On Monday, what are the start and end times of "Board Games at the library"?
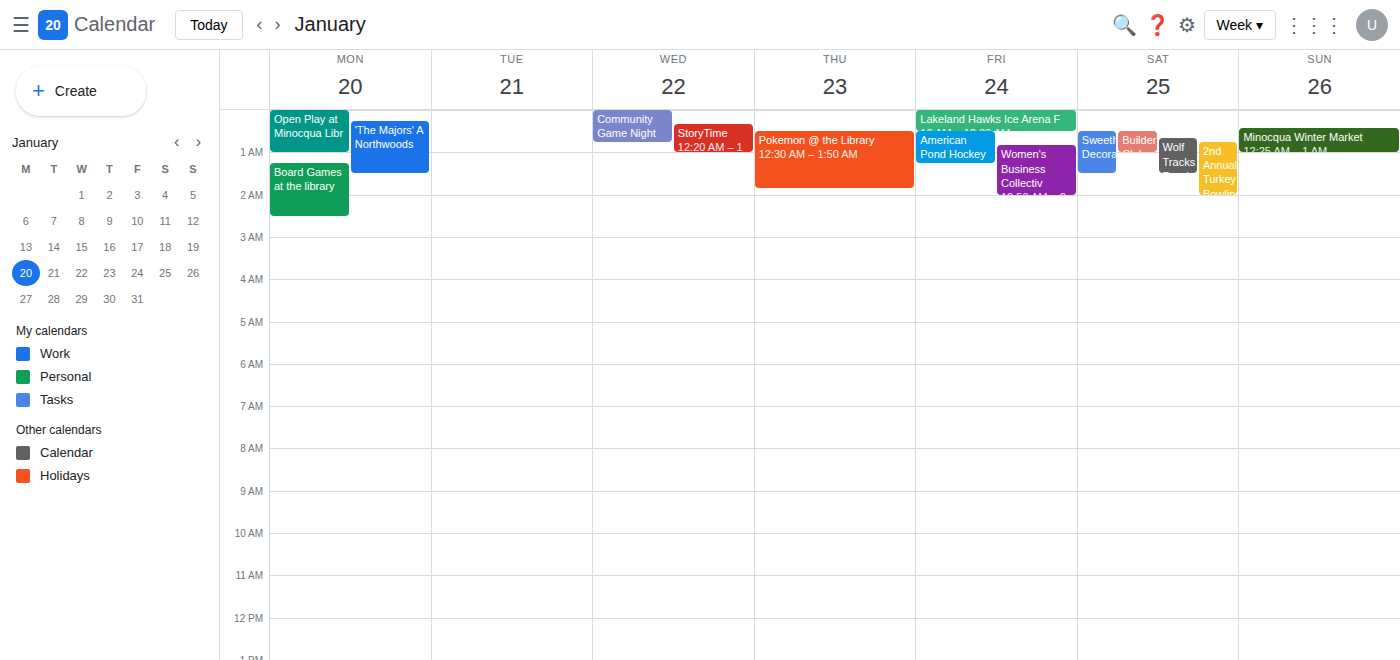
1:15 AM to 2:30 AM